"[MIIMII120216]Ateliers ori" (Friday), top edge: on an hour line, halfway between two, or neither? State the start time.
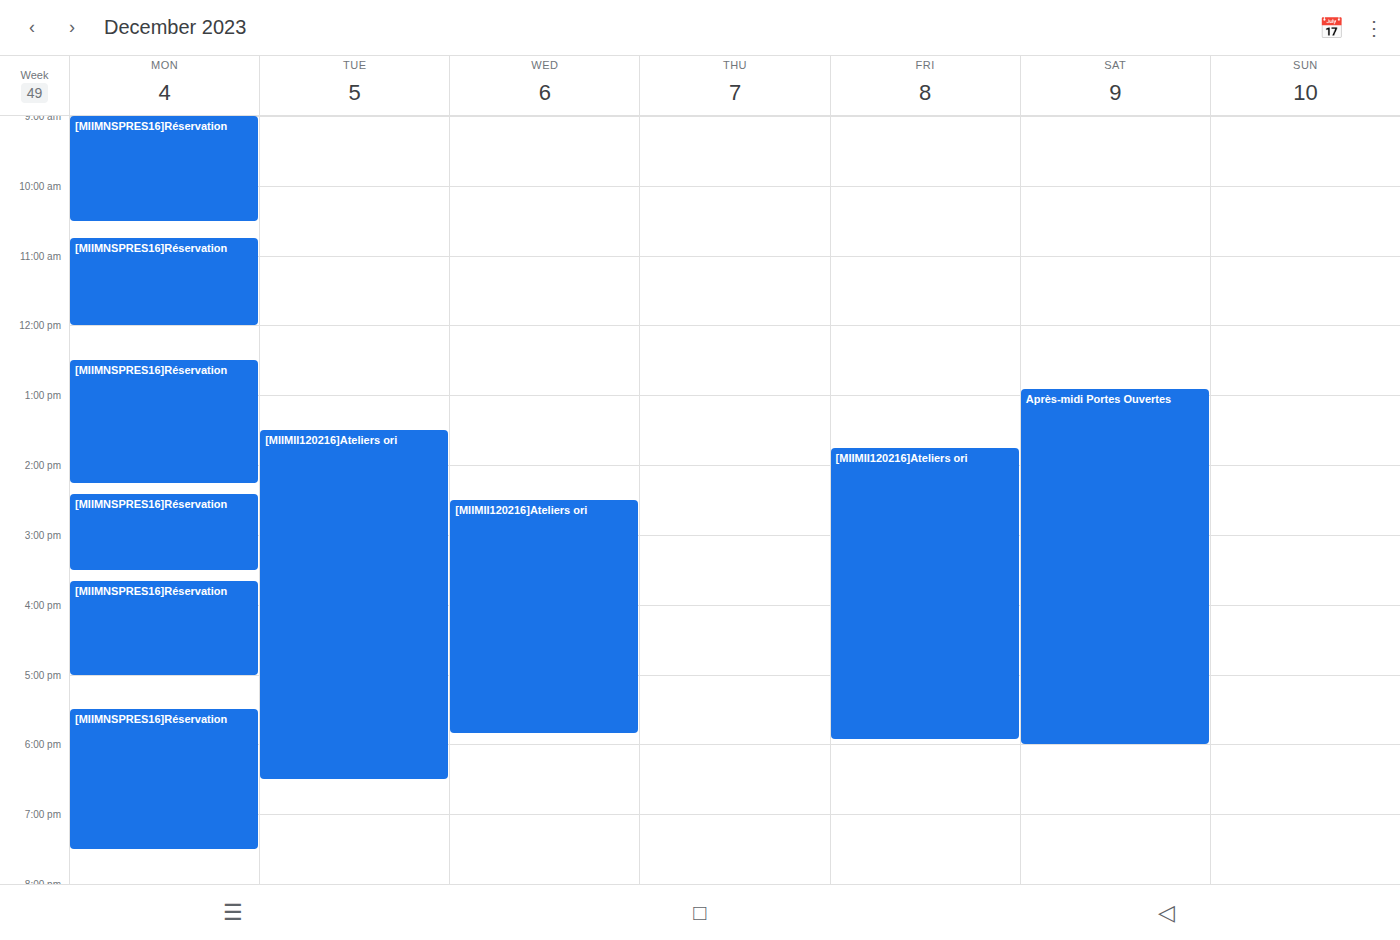
1:45 PM -- neither: three quarters of the way from the 1 PM line to the 2 PM line.